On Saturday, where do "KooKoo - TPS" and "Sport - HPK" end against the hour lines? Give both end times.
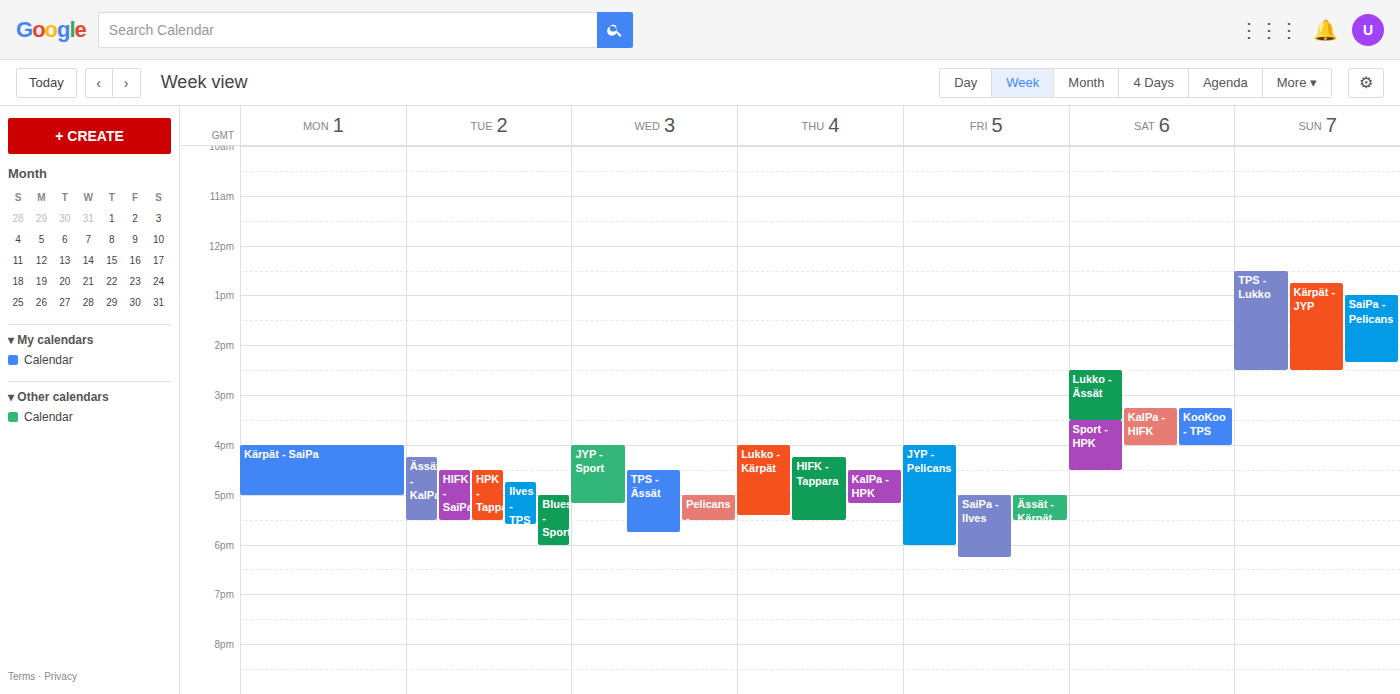
"KooKoo - TPS": 4:00 PM, exactly on the 4 PM line. "Sport - HPK": 4:30 PM, halfway between the 4 PM and 5 PM lines.